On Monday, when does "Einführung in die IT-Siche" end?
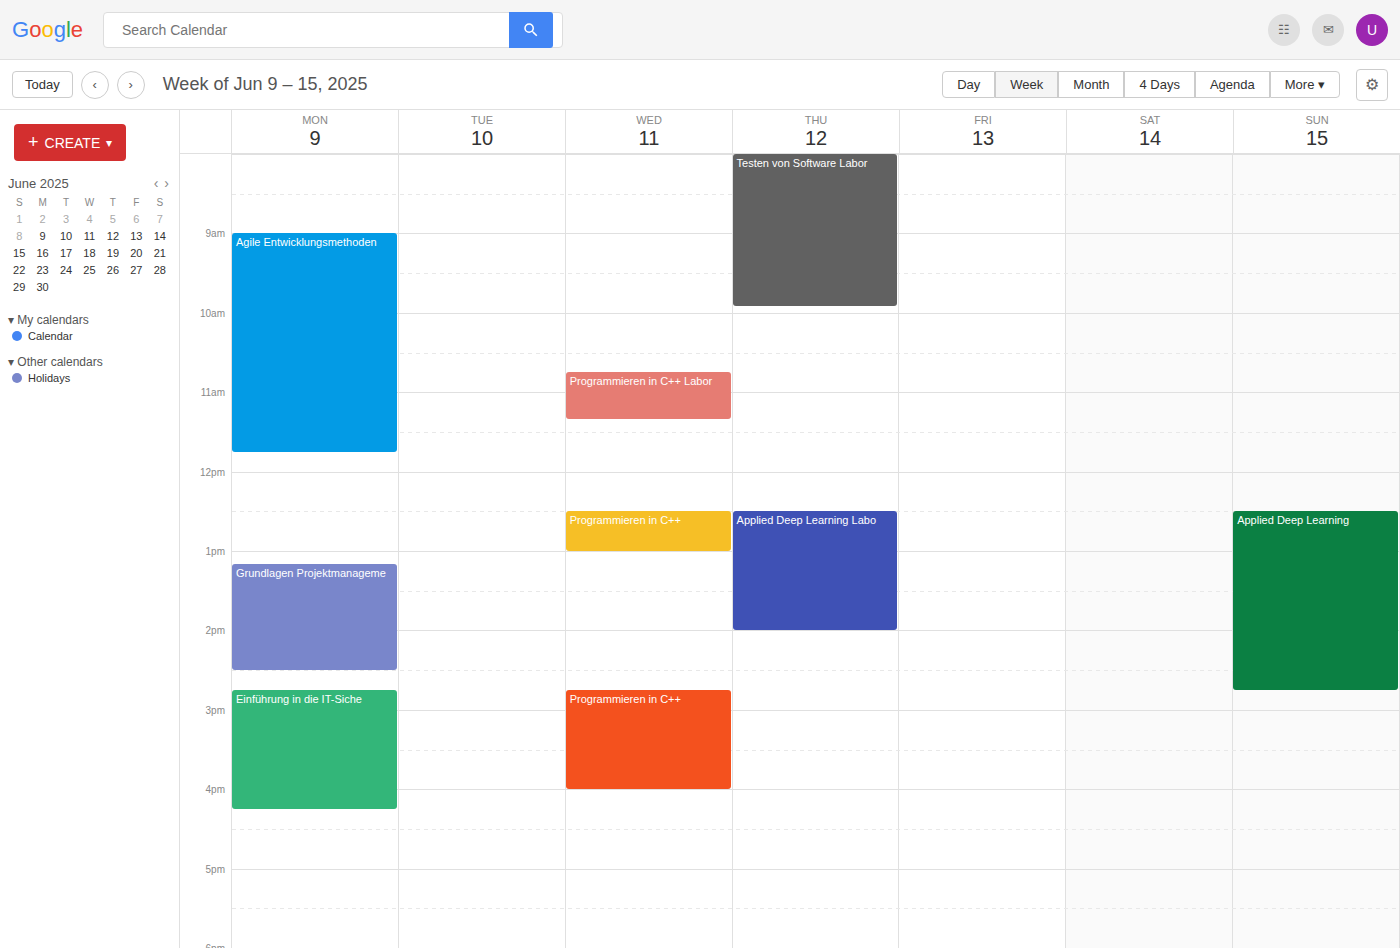
4:15 PM